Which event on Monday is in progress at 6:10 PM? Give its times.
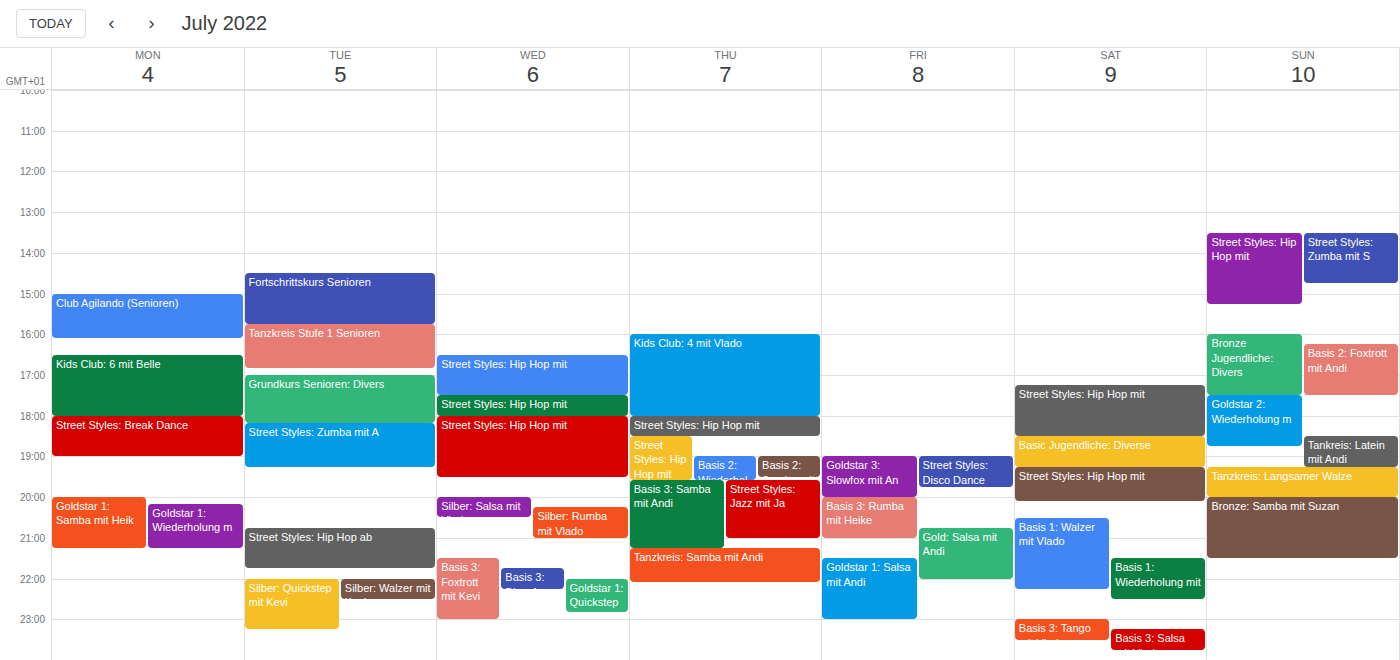
"Street Styles: Break Dance", 6:00 PM to 7:00 PM